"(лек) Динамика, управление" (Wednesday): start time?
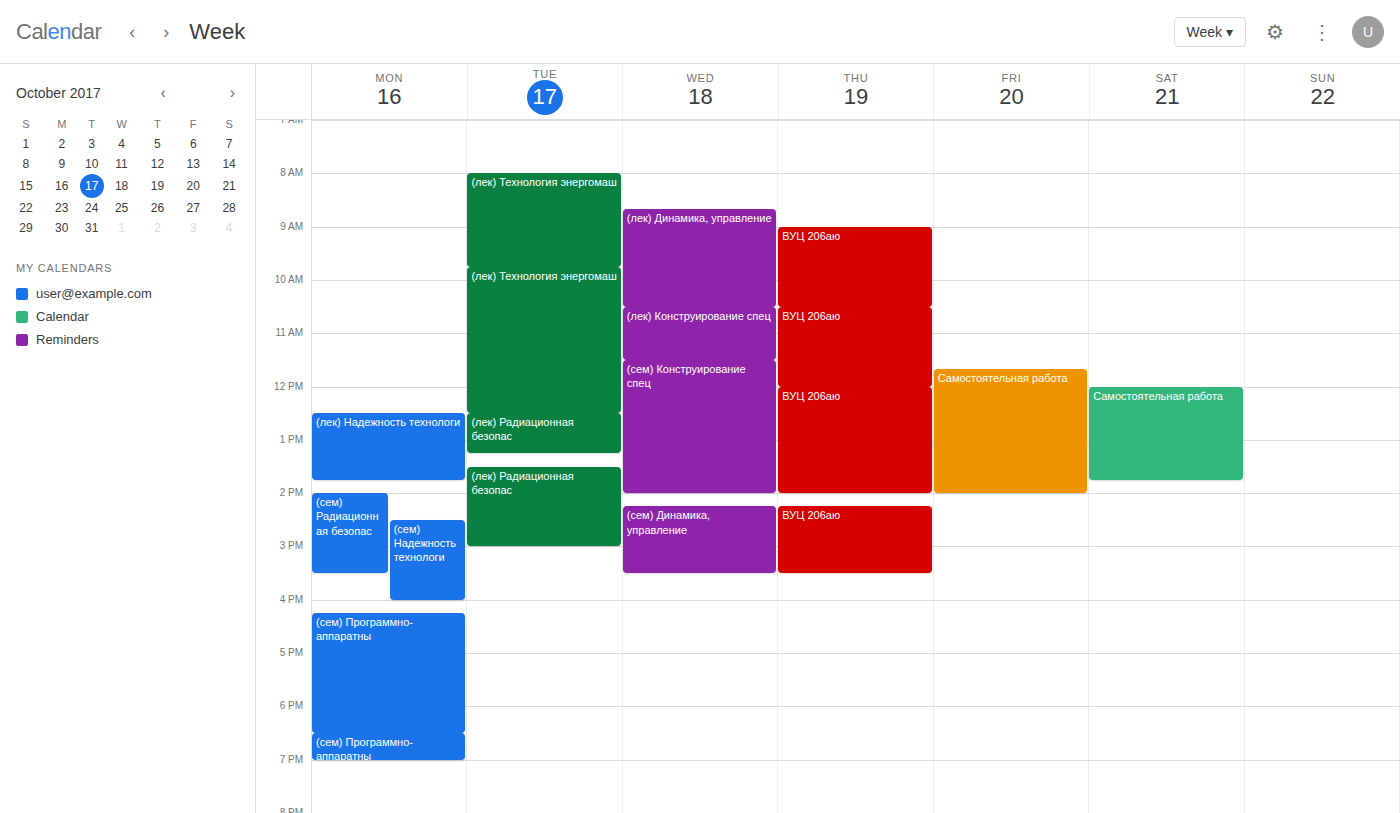
8:40 AM